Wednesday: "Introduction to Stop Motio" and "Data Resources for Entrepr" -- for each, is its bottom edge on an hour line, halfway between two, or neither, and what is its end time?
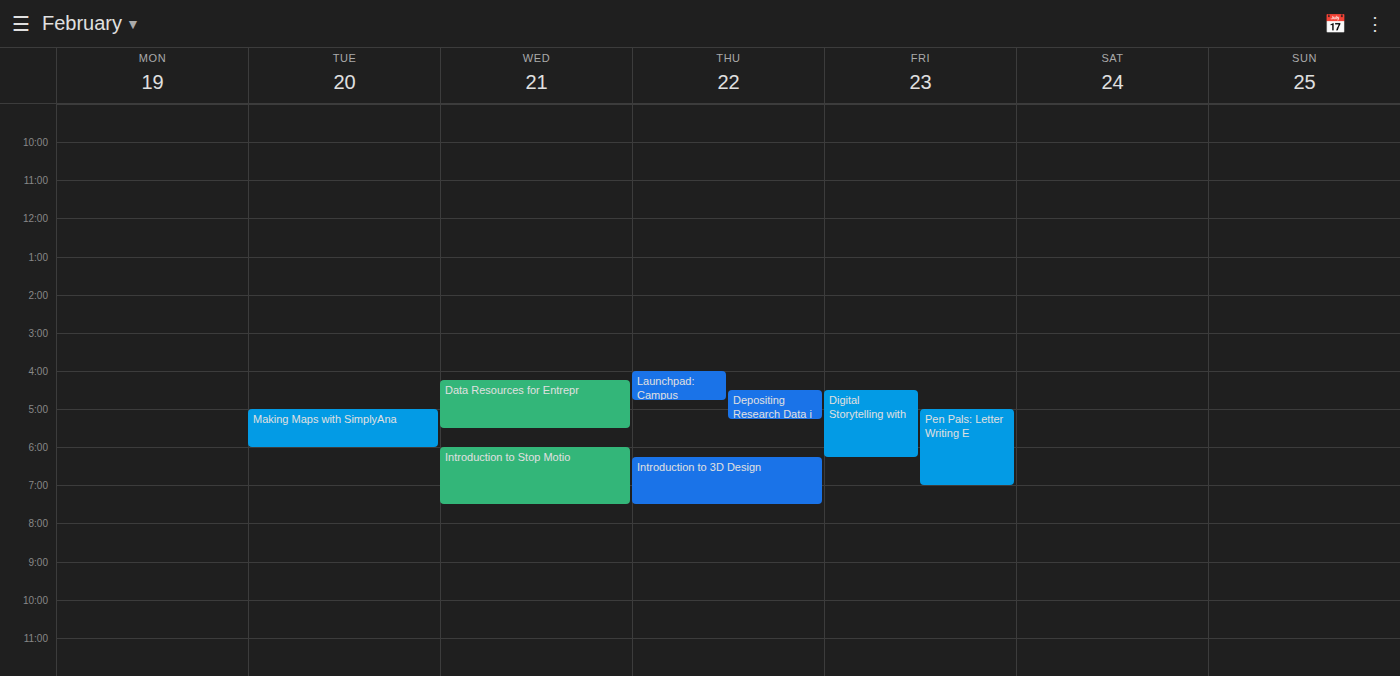
"Introduction to Stop Motio": 7:30 PM, halfway between the 7 PM and 8 PM lines. "Data Resources for Entrepr": 5:30 PM, halfway between the 5 PM and 6 PM lines.